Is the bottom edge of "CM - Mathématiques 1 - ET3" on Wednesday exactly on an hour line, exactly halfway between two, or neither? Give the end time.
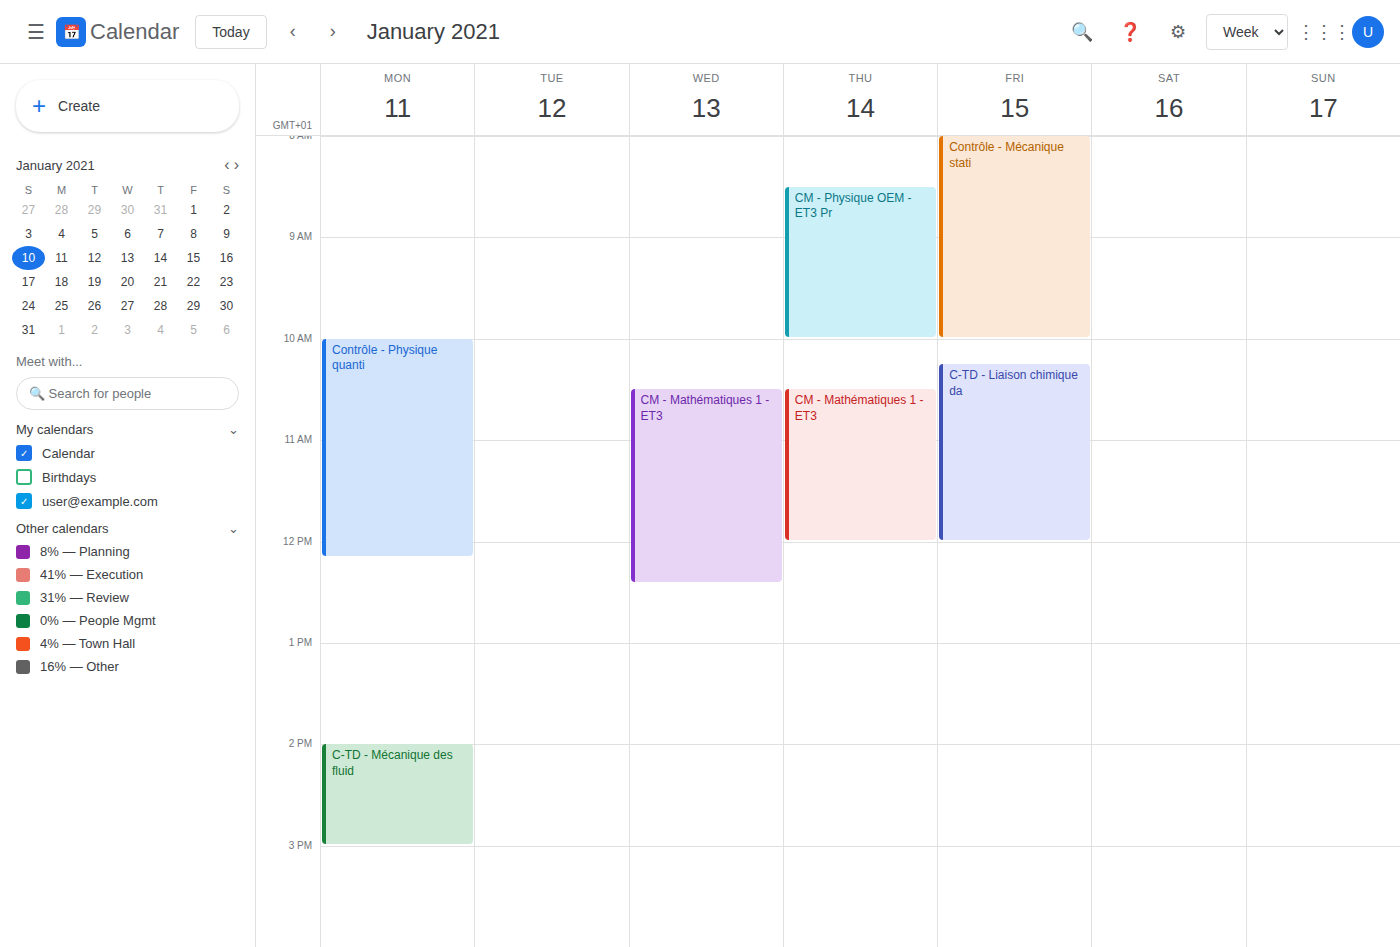
12:25 PM -- neither: 25 minutes below the 12 PM line and 35 minutes above the 1 PM line.